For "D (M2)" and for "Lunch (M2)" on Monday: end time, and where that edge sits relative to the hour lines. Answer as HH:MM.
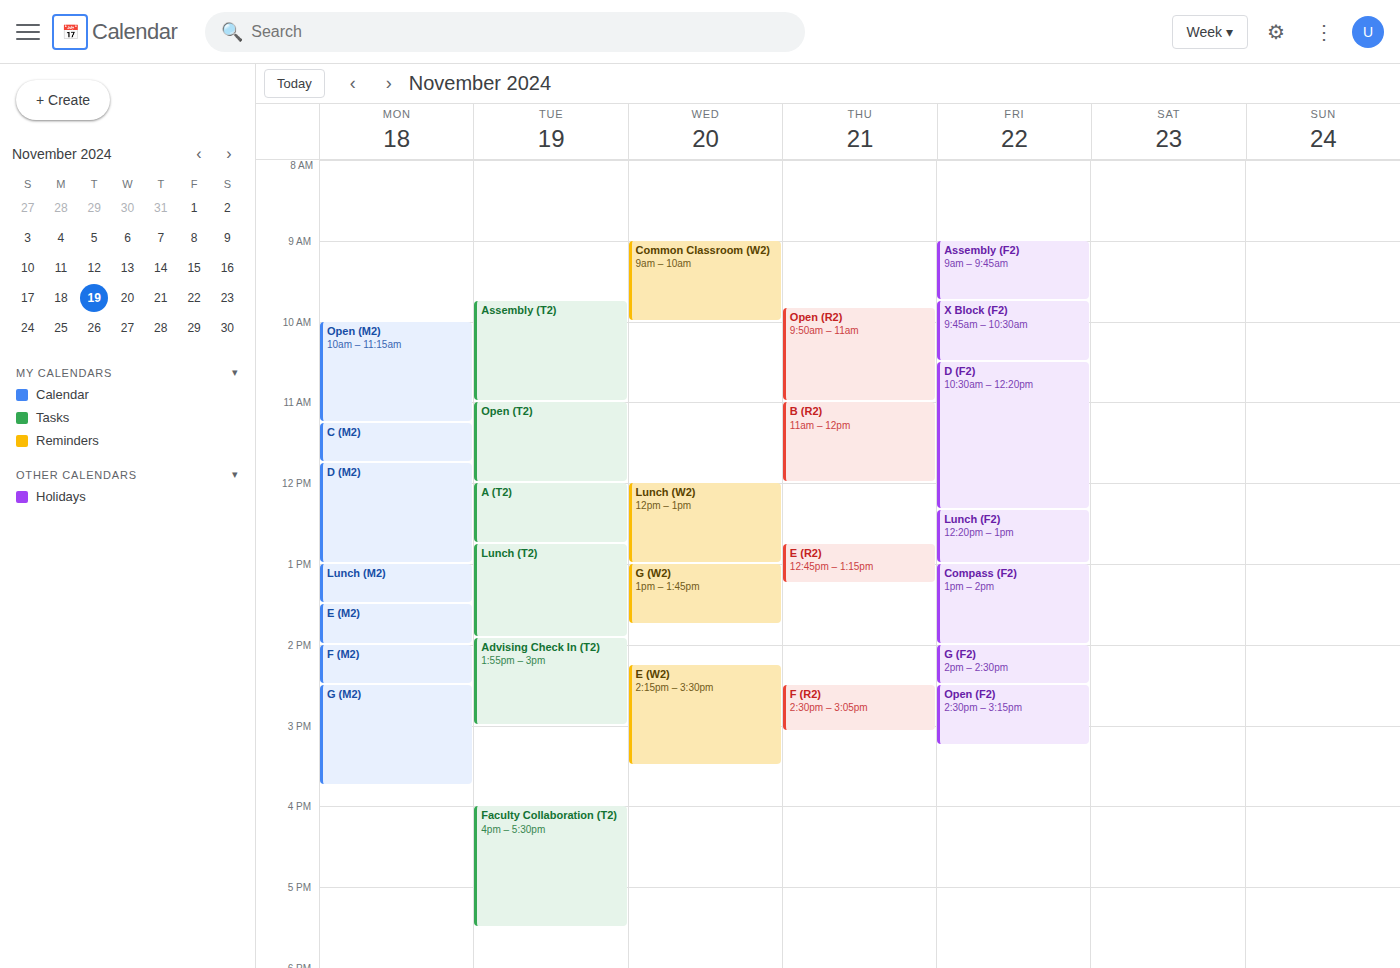
"D (M2)": 13:00, exactly on the 13:00 line. "Lunch (M2)": 13:30, halfway between the 13:00 and 14:00 lines.